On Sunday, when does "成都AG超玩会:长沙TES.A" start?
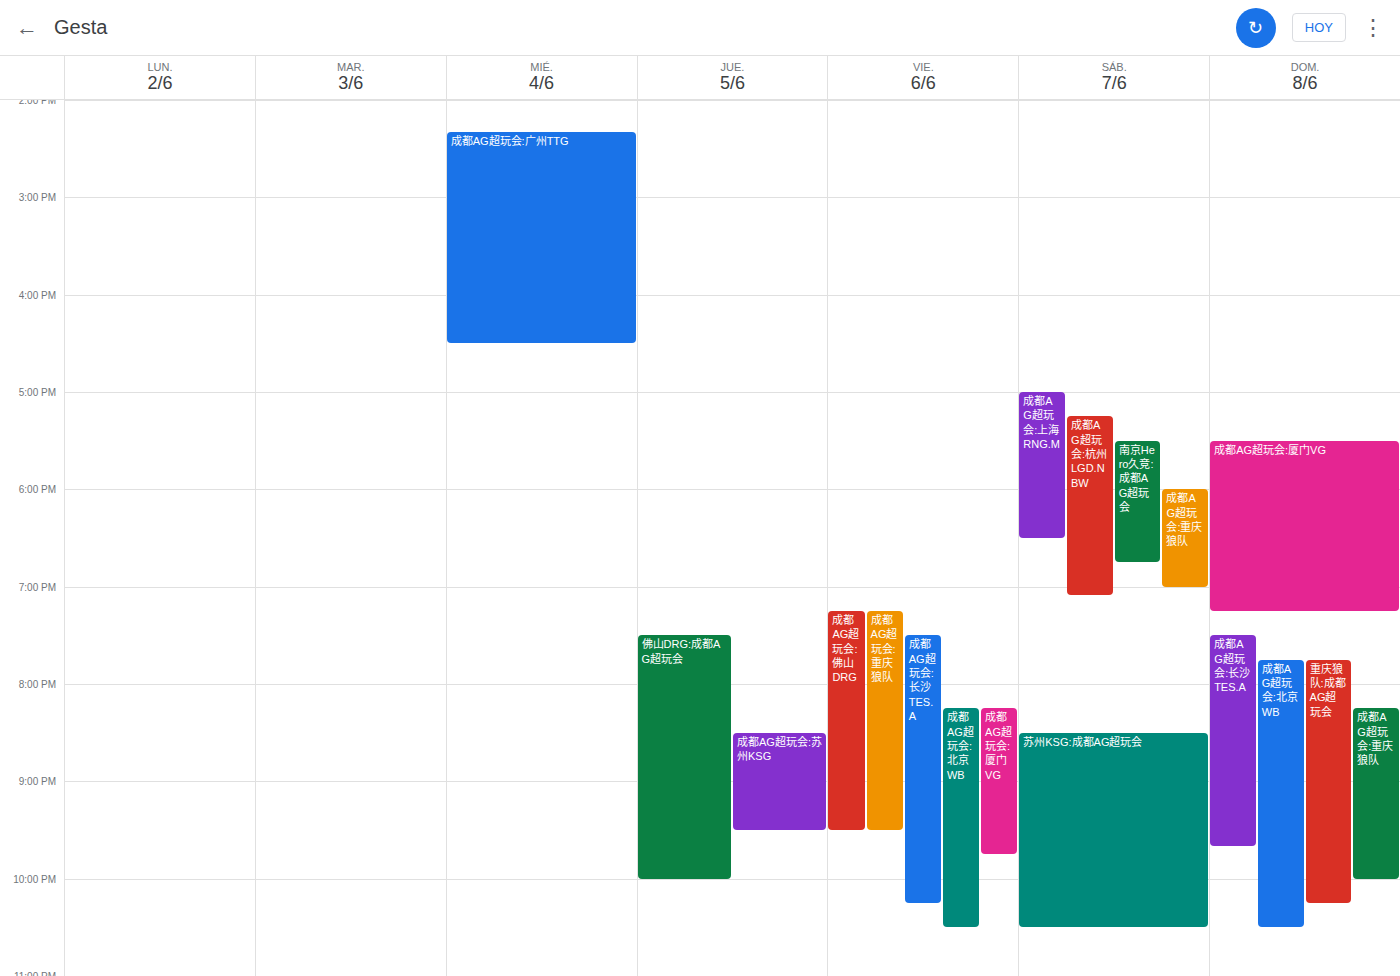
19:30